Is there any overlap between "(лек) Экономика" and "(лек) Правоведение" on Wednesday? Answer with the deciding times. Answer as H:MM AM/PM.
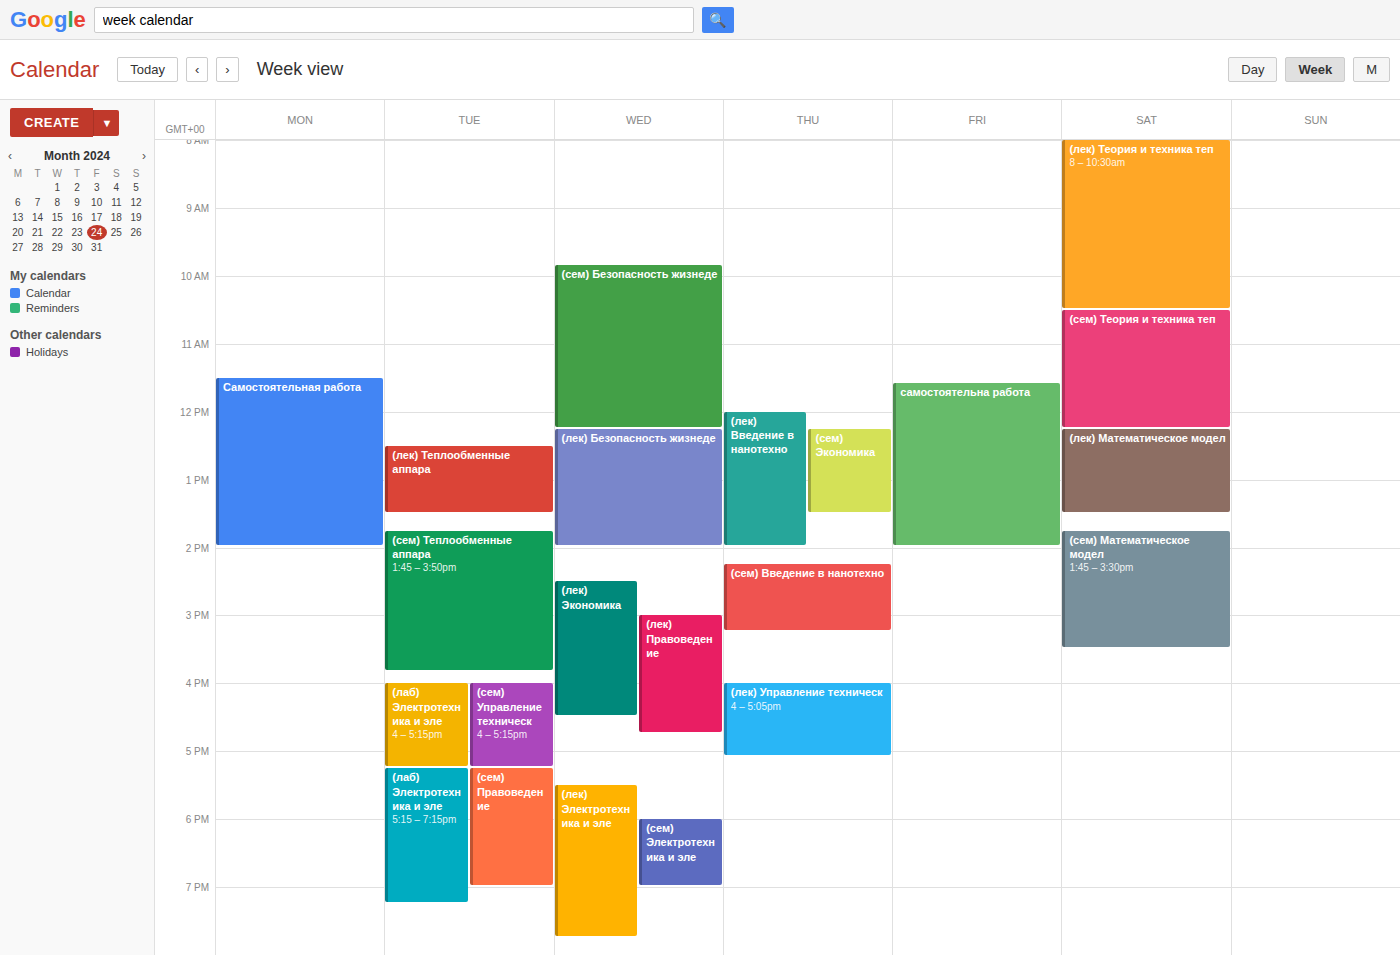
"(лек) Правоведение" starts at 3:00 PM, before "(лек) Экономика" ends at 4:30 PM -- they overlap.